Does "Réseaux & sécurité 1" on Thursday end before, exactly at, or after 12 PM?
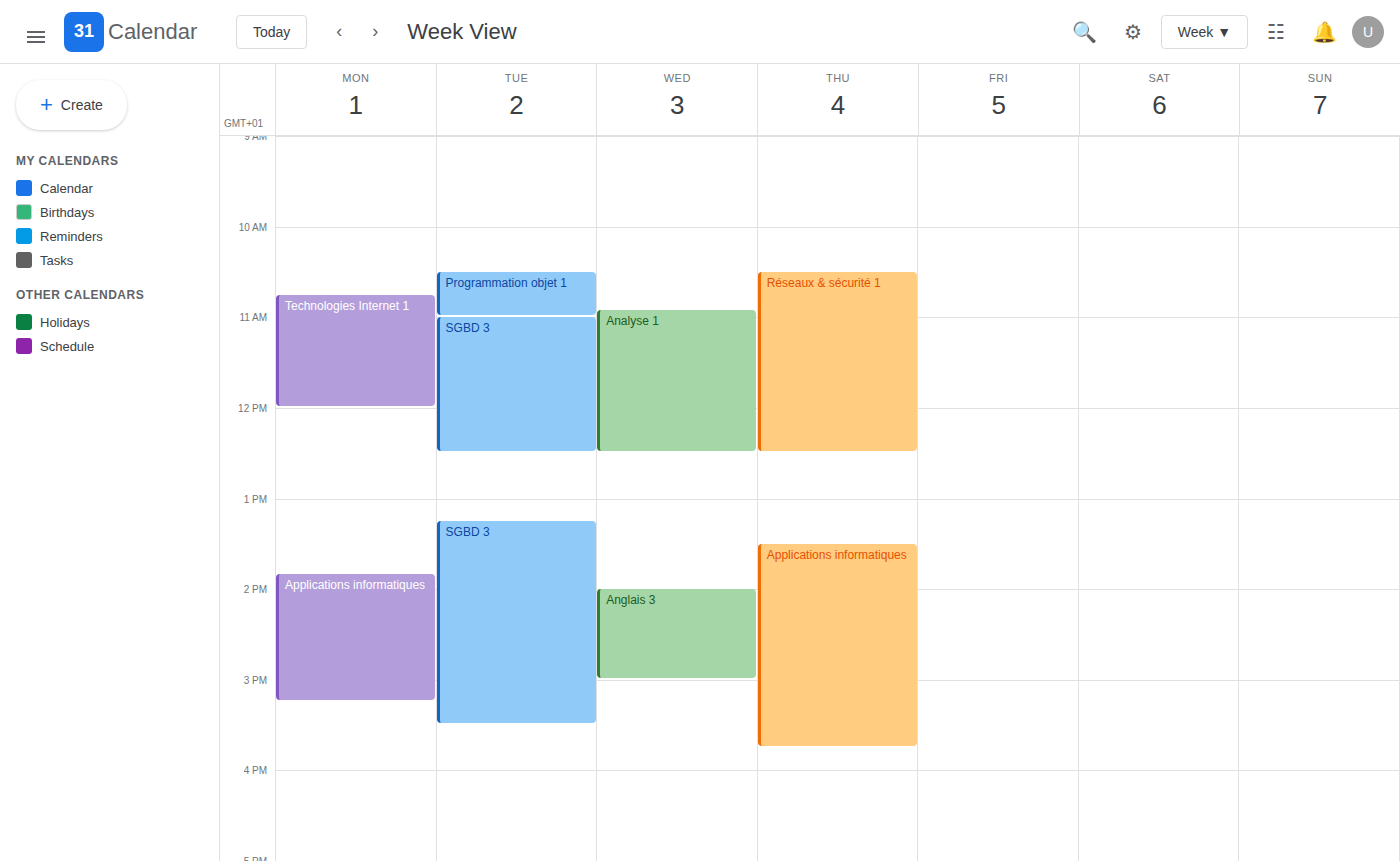
12:30 PM -- after 12 PM, 30 minutes below the 12 PM line.